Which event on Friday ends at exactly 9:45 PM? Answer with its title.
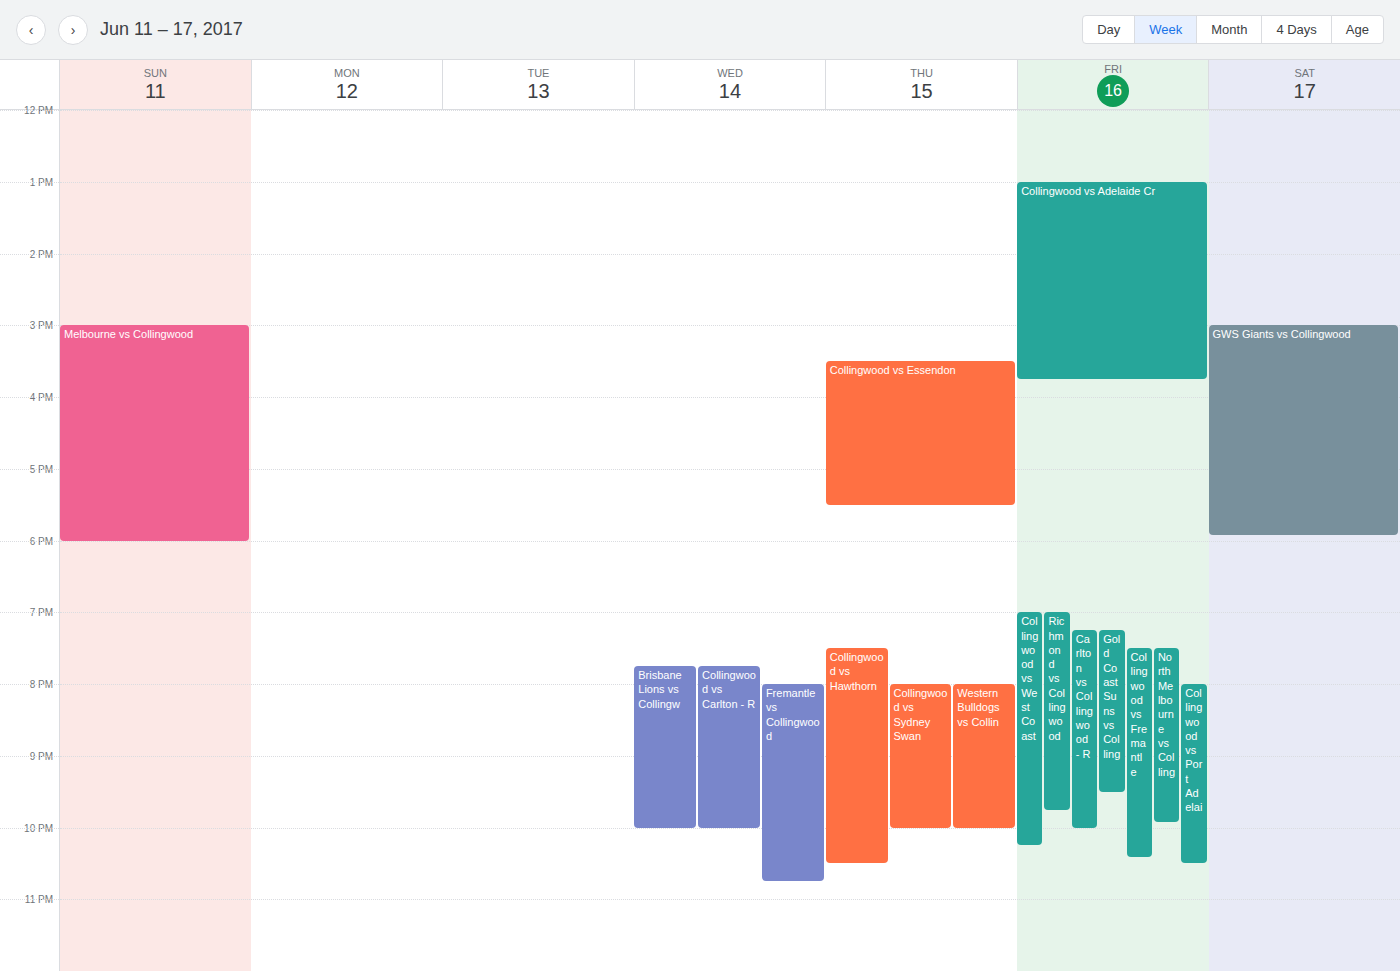
"Richmond vs Collingwood"